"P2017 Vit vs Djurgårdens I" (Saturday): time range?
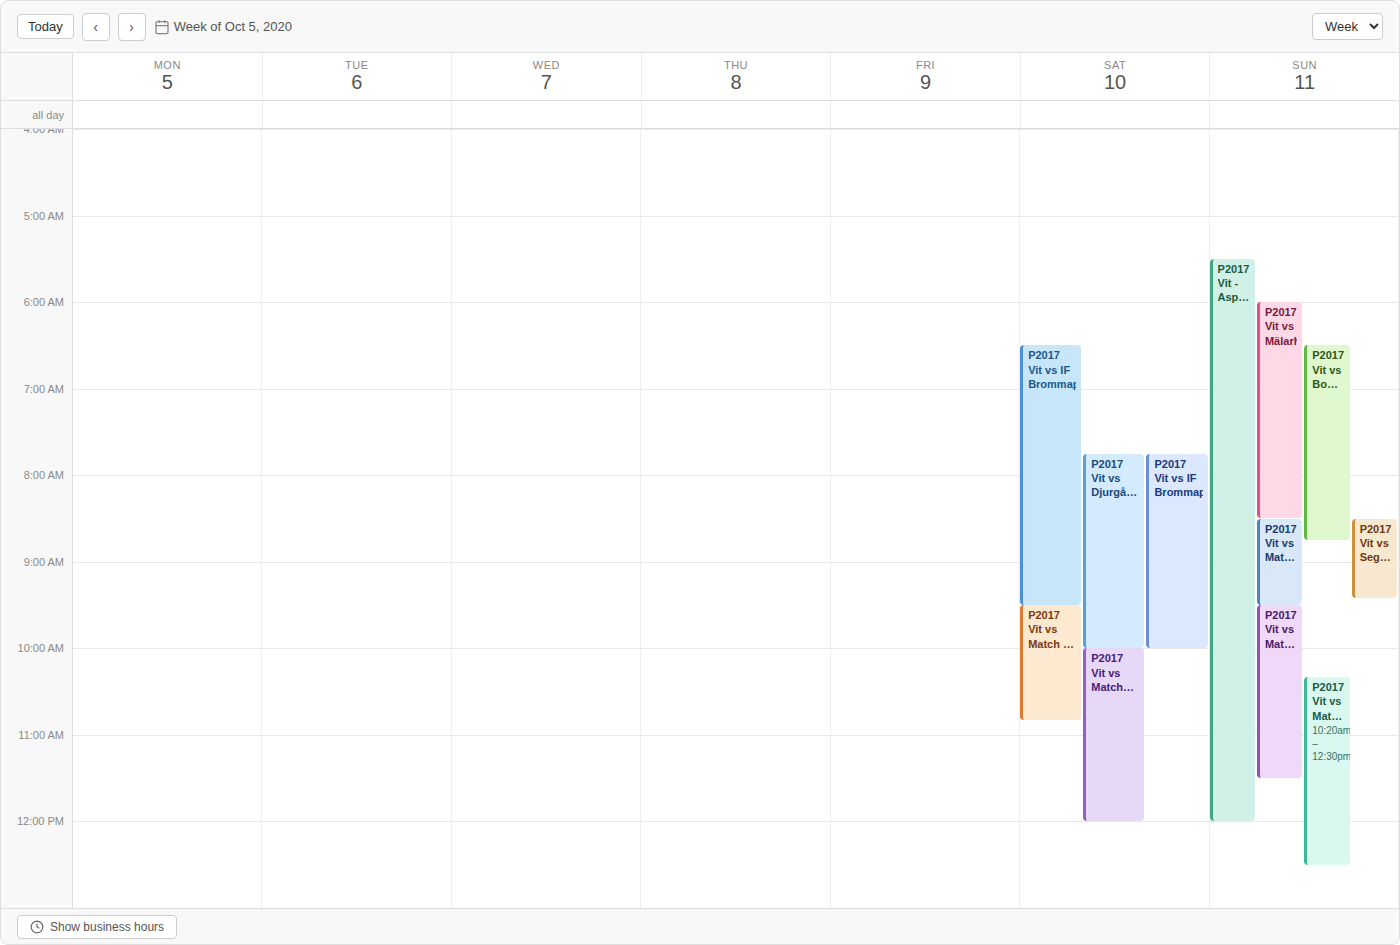
7:45 AM to 10:00 AM